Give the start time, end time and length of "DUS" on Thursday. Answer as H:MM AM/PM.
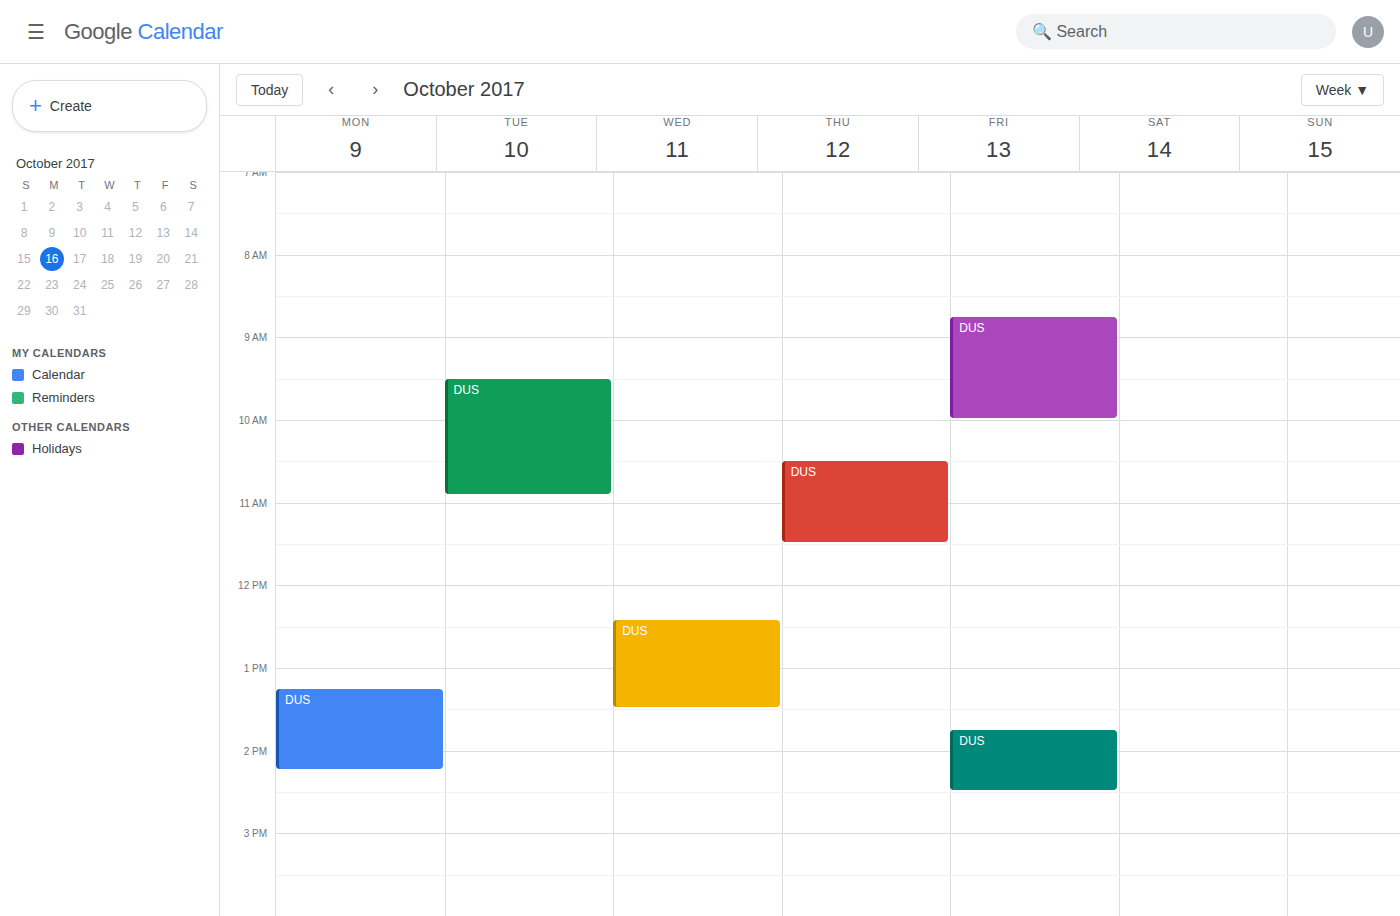
10:30 AM to 11:30 AM, 1 hour